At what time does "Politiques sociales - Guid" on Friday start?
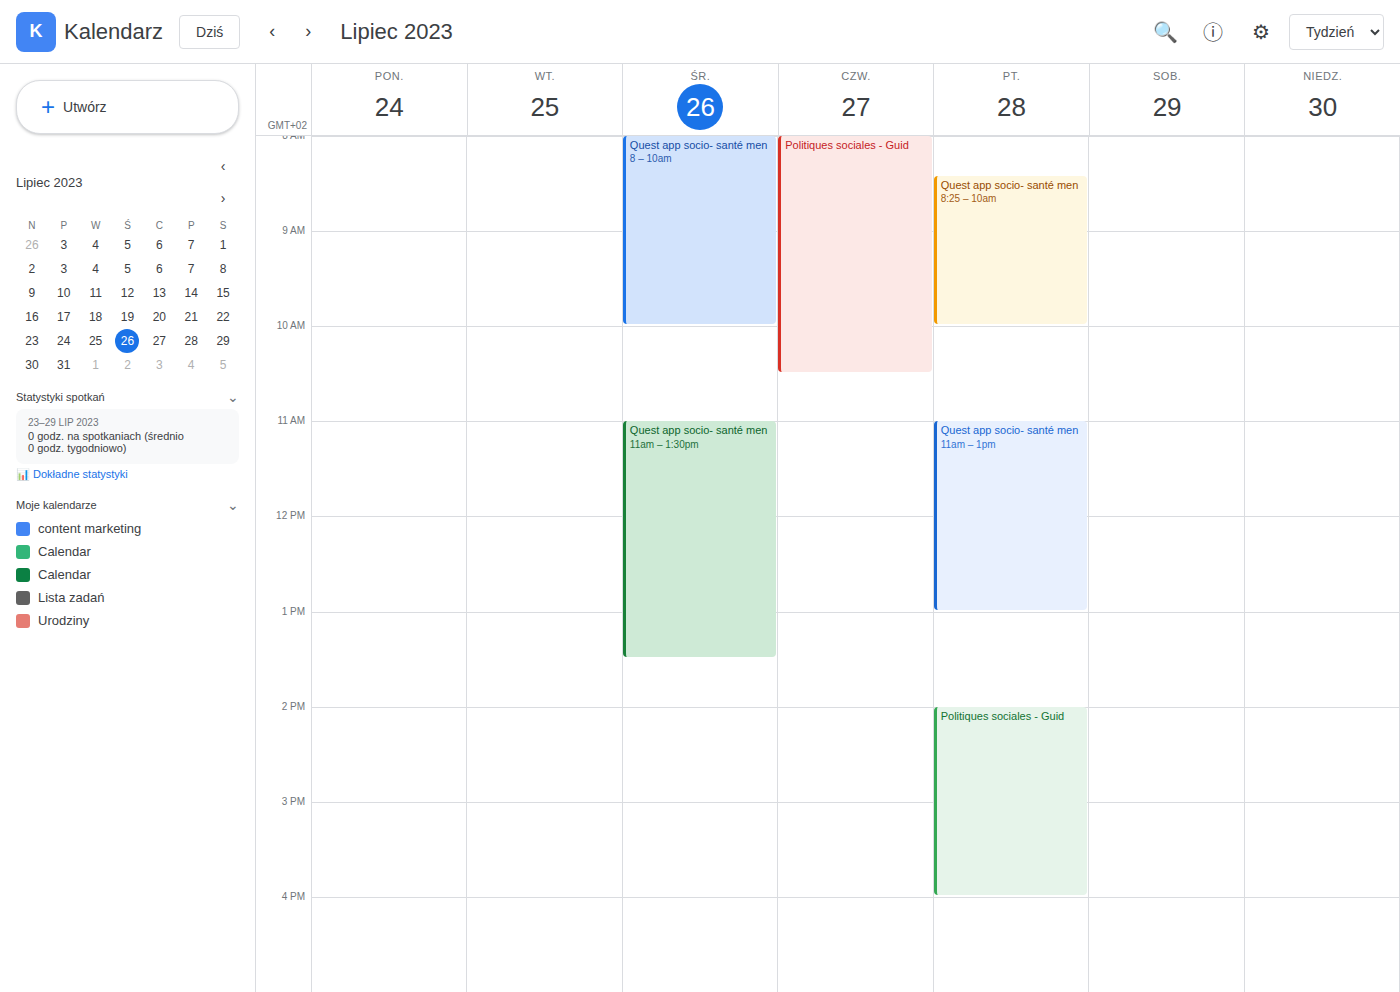
2:00 PM